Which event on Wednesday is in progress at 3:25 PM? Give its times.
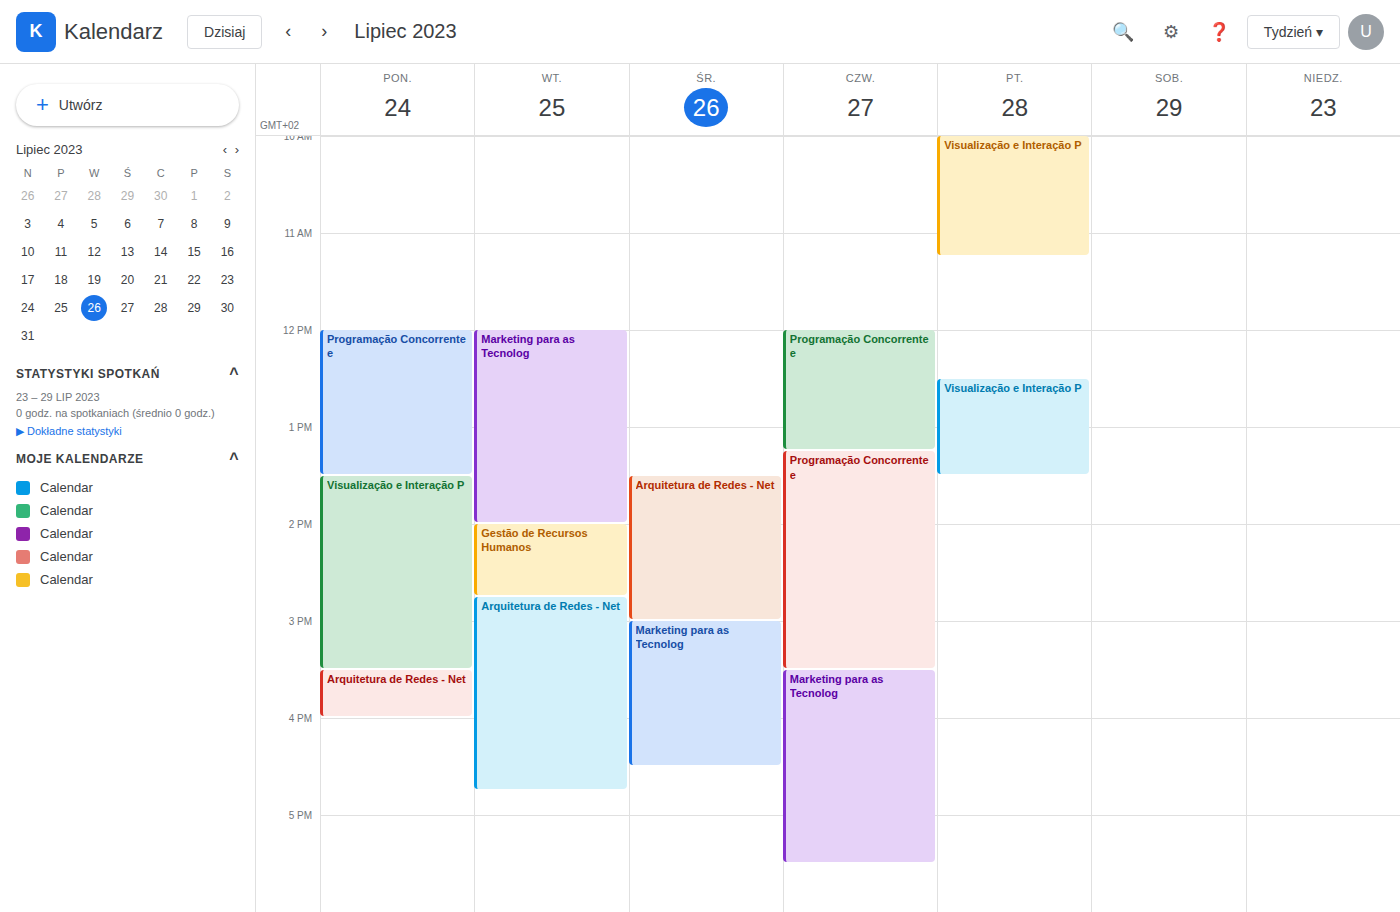
"Marketing para as Tecnolog", 3:00 PM to 4:30 PM